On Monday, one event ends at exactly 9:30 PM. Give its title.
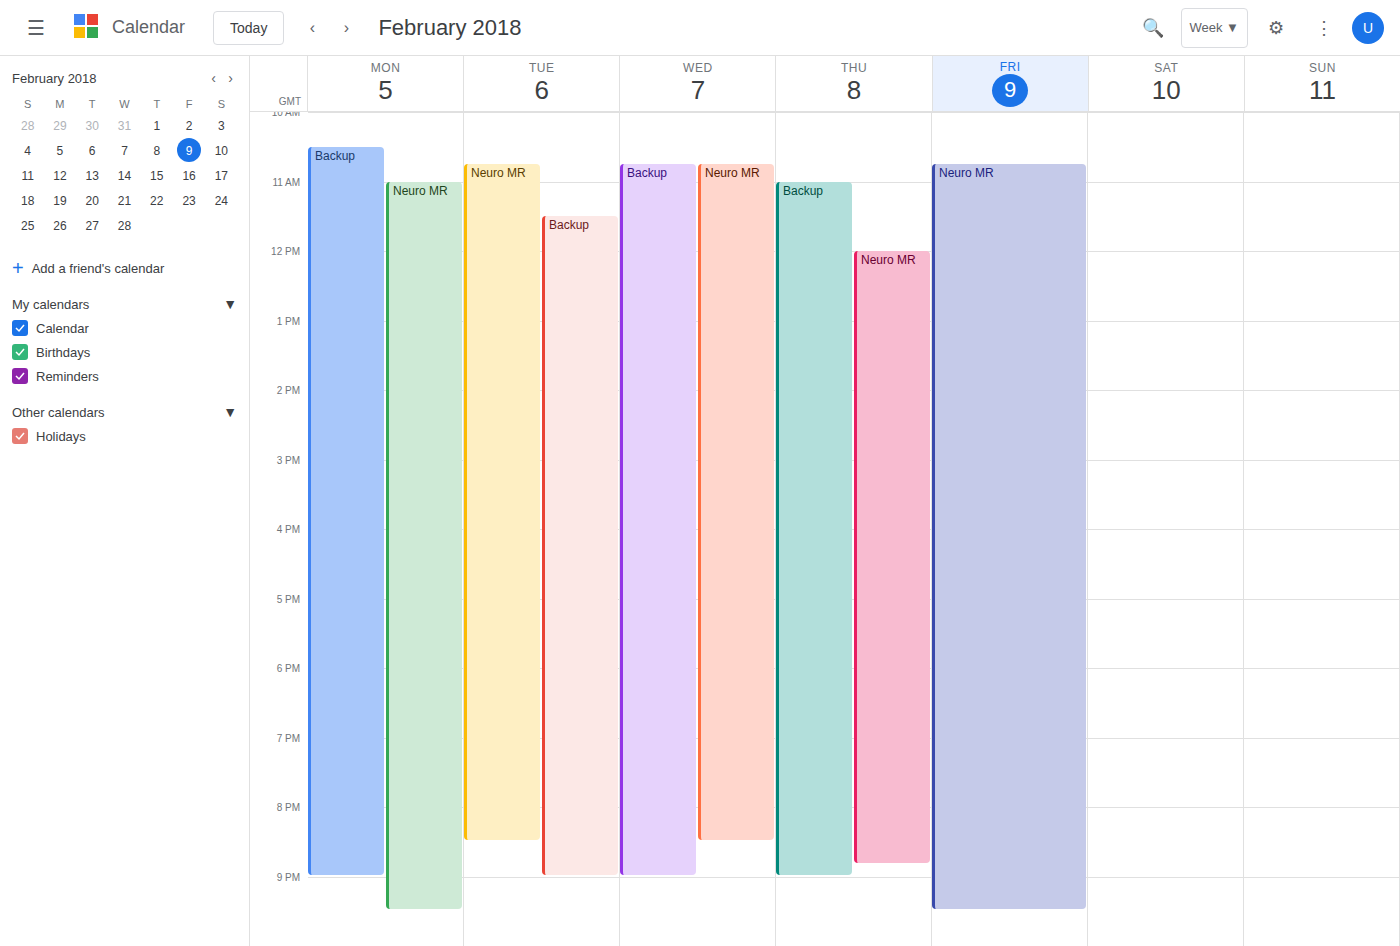
"Neuro MR"